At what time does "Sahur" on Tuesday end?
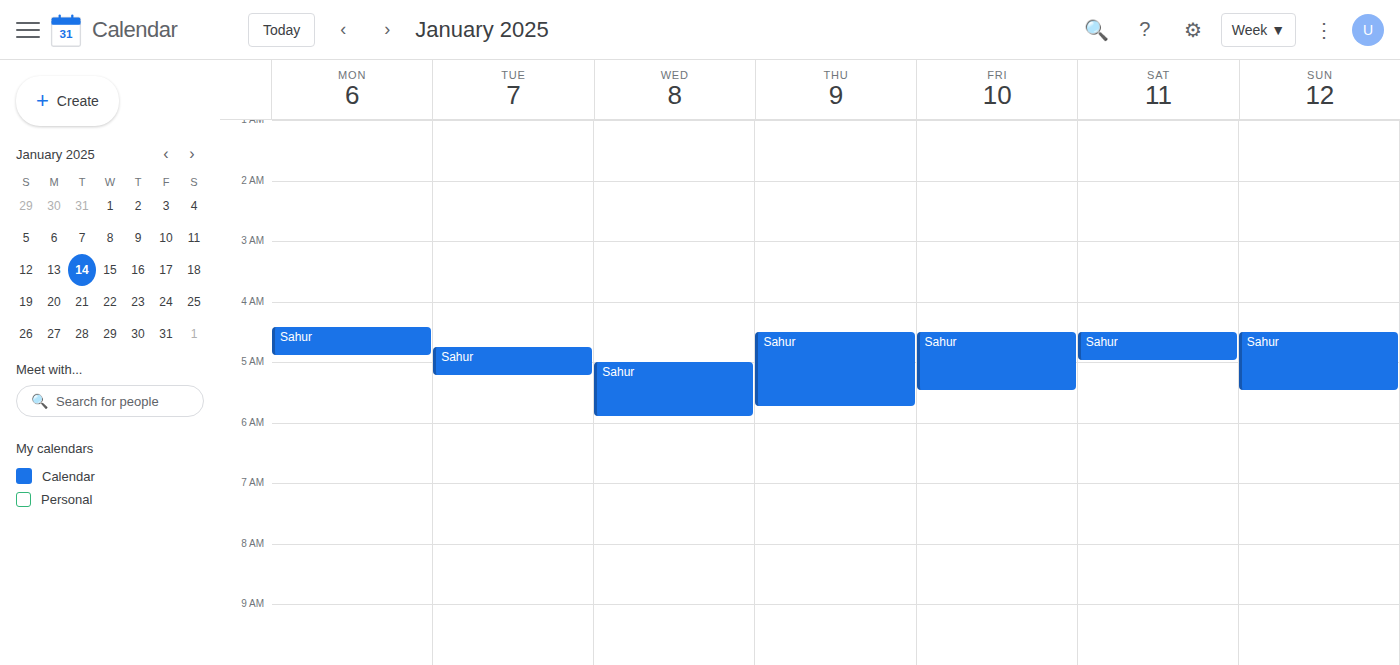
5:15 AM